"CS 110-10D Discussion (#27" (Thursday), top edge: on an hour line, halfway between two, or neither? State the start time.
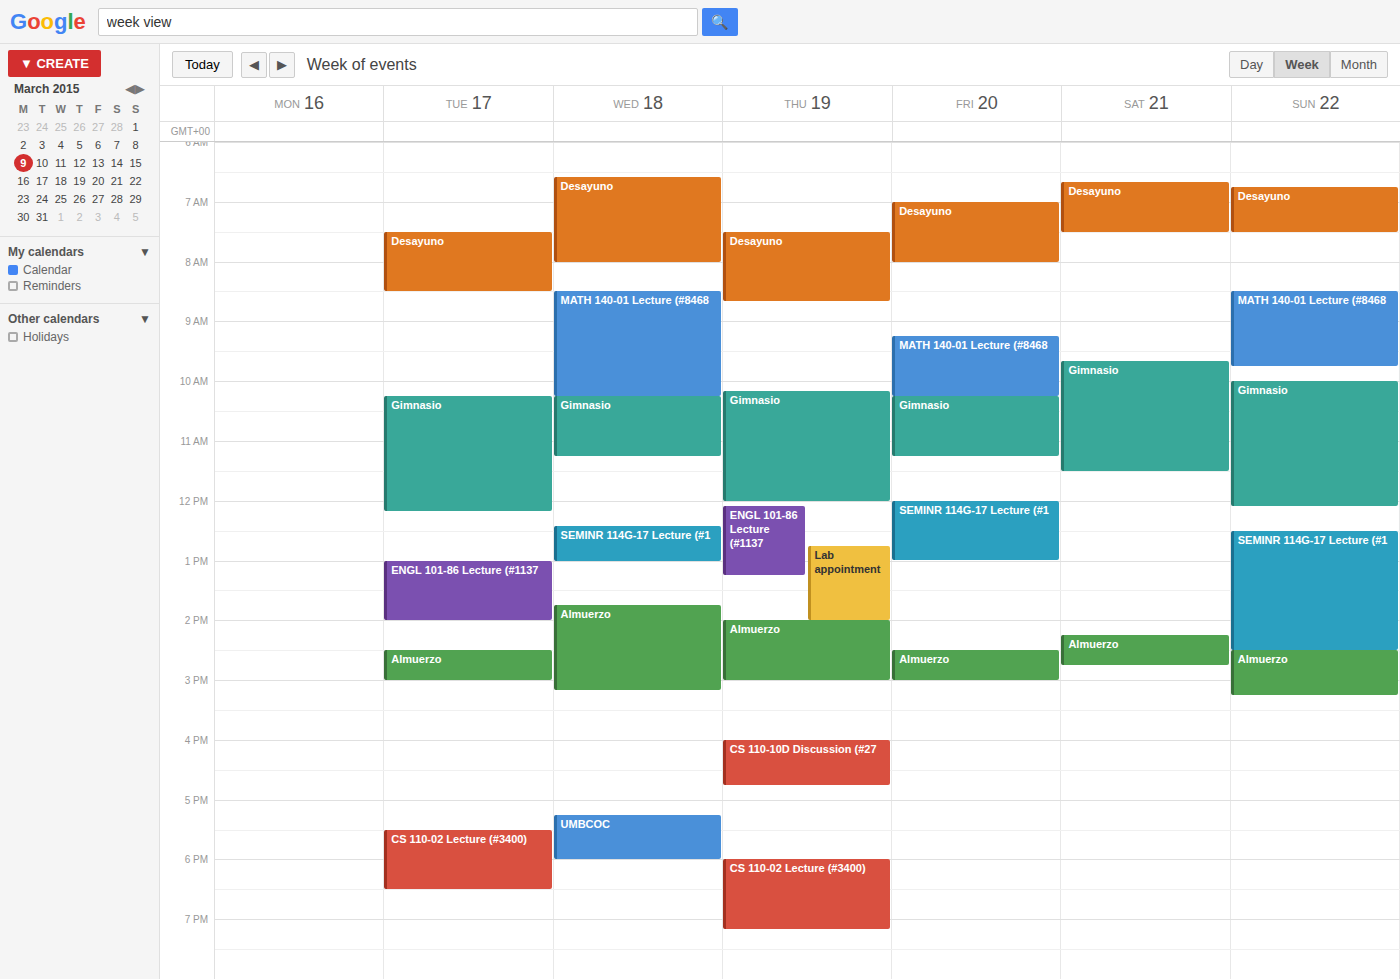
16:00 -- exactly on the 16:00 line.